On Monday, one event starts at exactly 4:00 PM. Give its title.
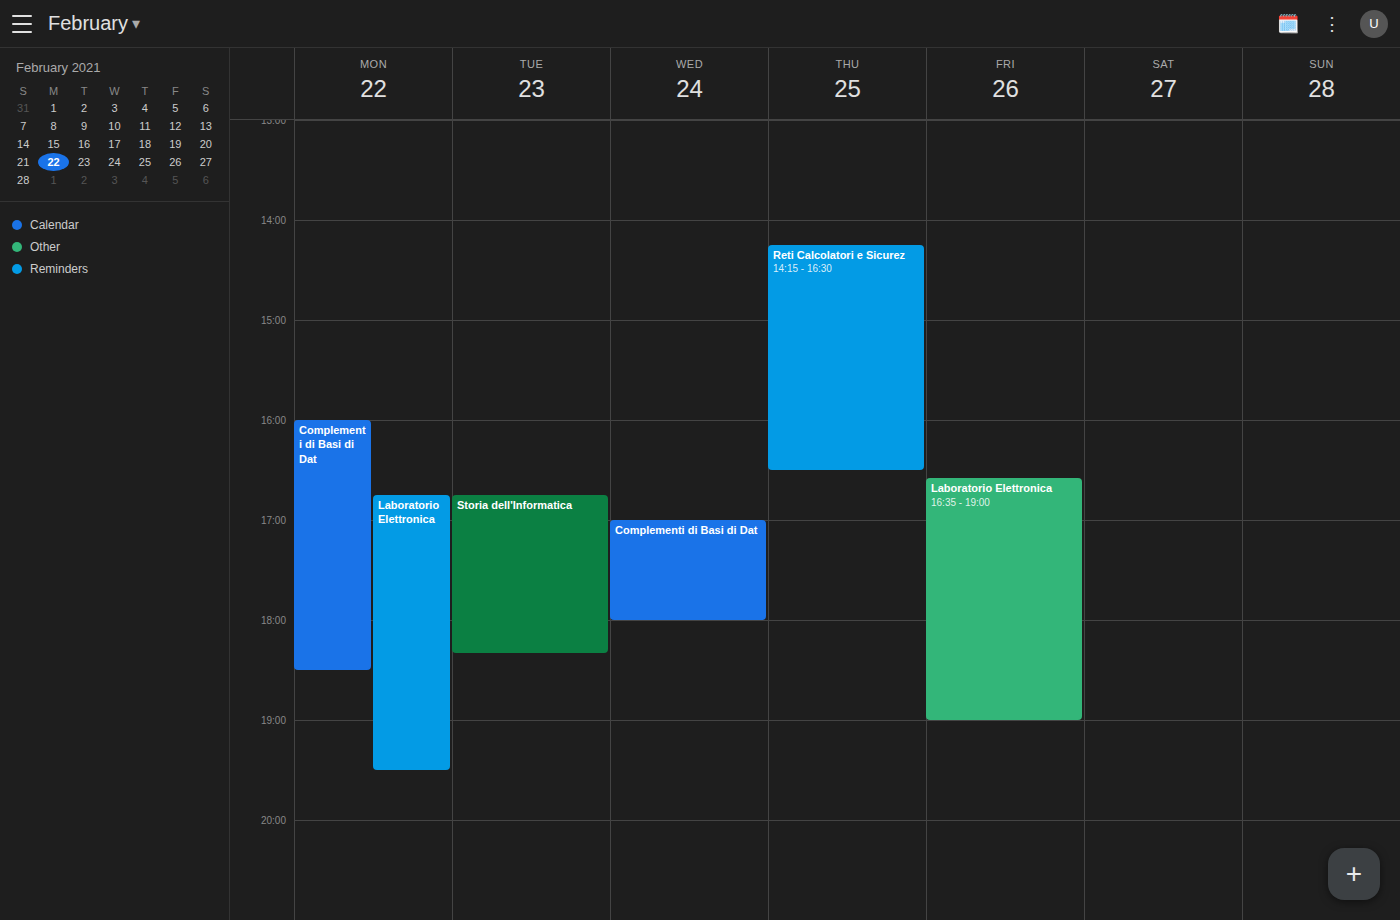
"Complementi di Basi di Dat"